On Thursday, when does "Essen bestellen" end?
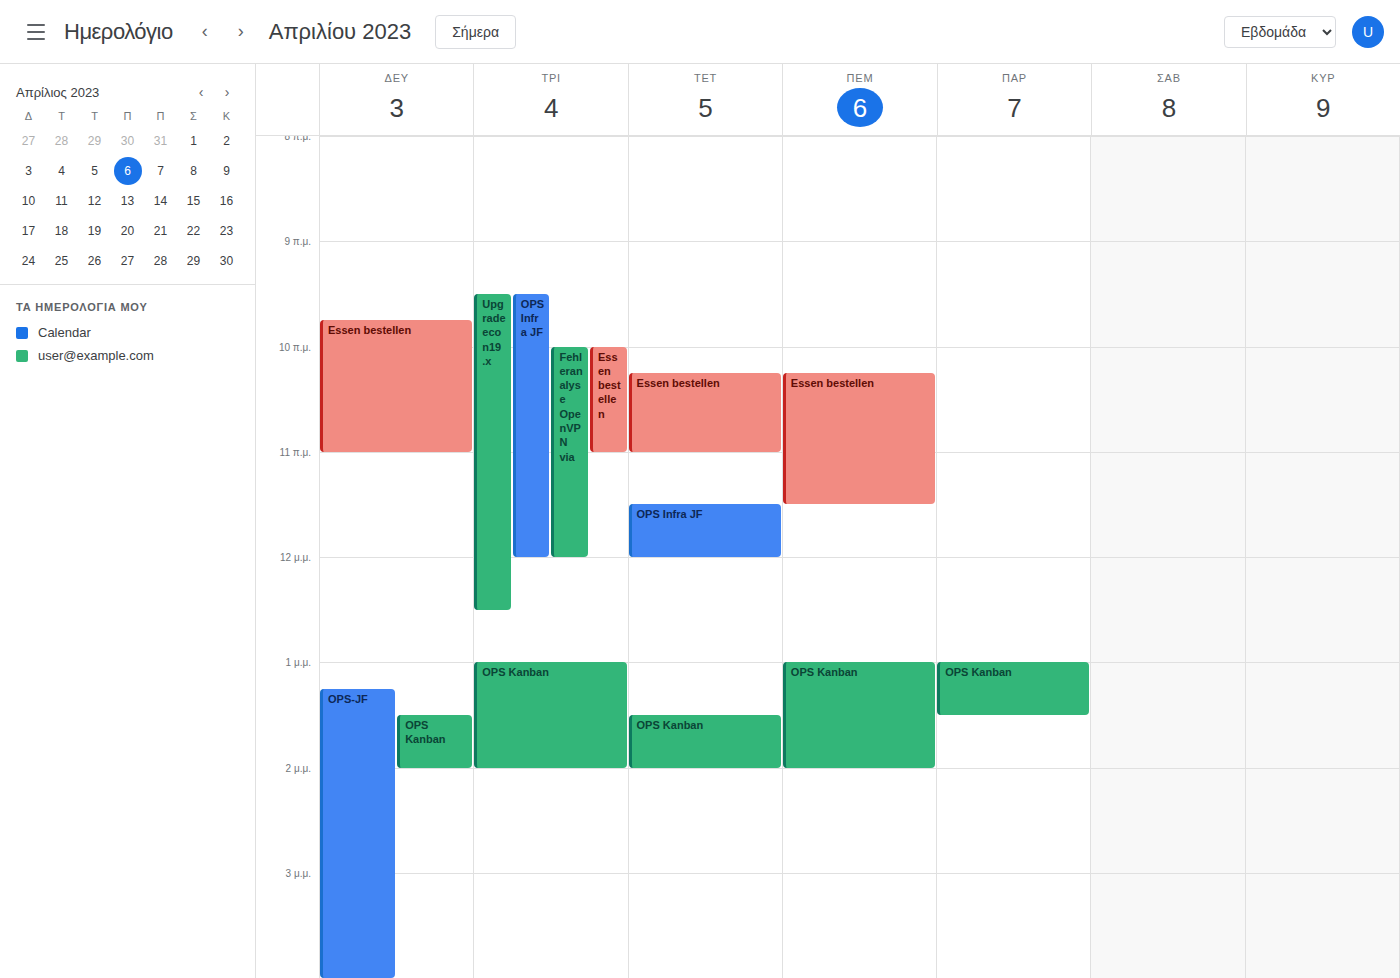
11:30 AM